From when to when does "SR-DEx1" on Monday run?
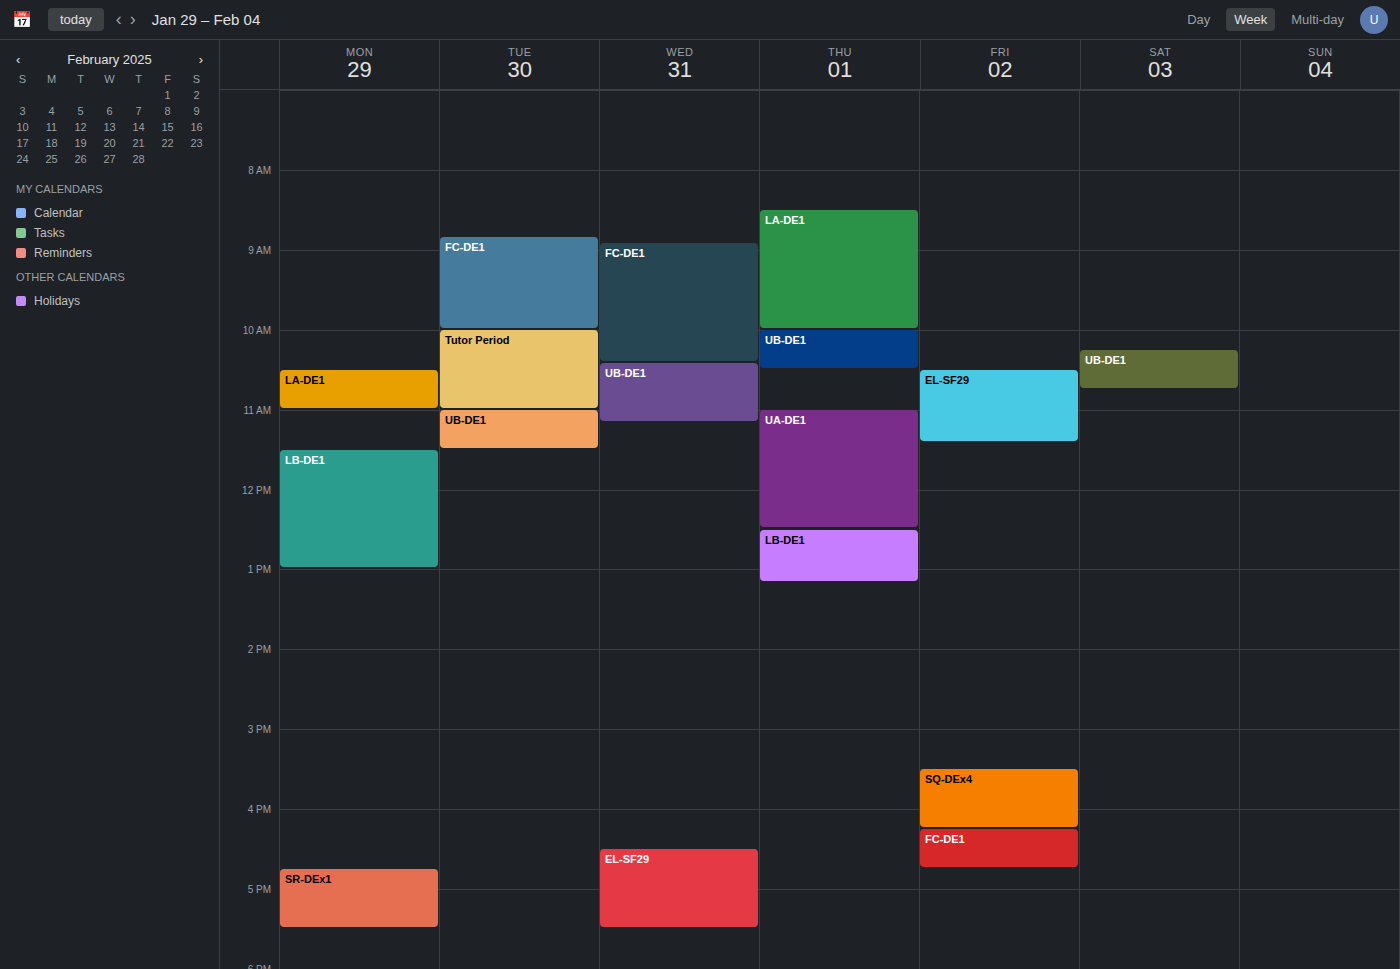
16:45 to 17:30